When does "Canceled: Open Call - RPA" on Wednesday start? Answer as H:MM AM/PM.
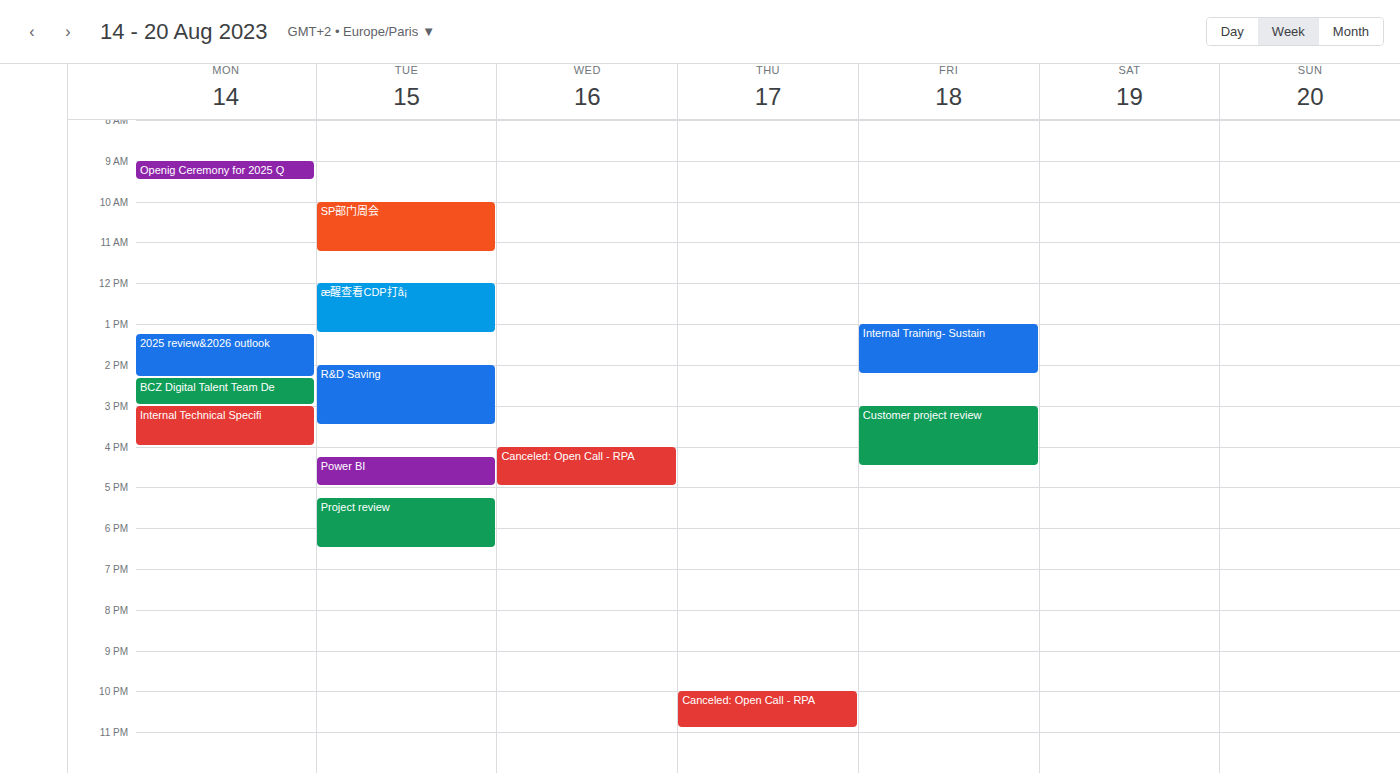
4:00 PM